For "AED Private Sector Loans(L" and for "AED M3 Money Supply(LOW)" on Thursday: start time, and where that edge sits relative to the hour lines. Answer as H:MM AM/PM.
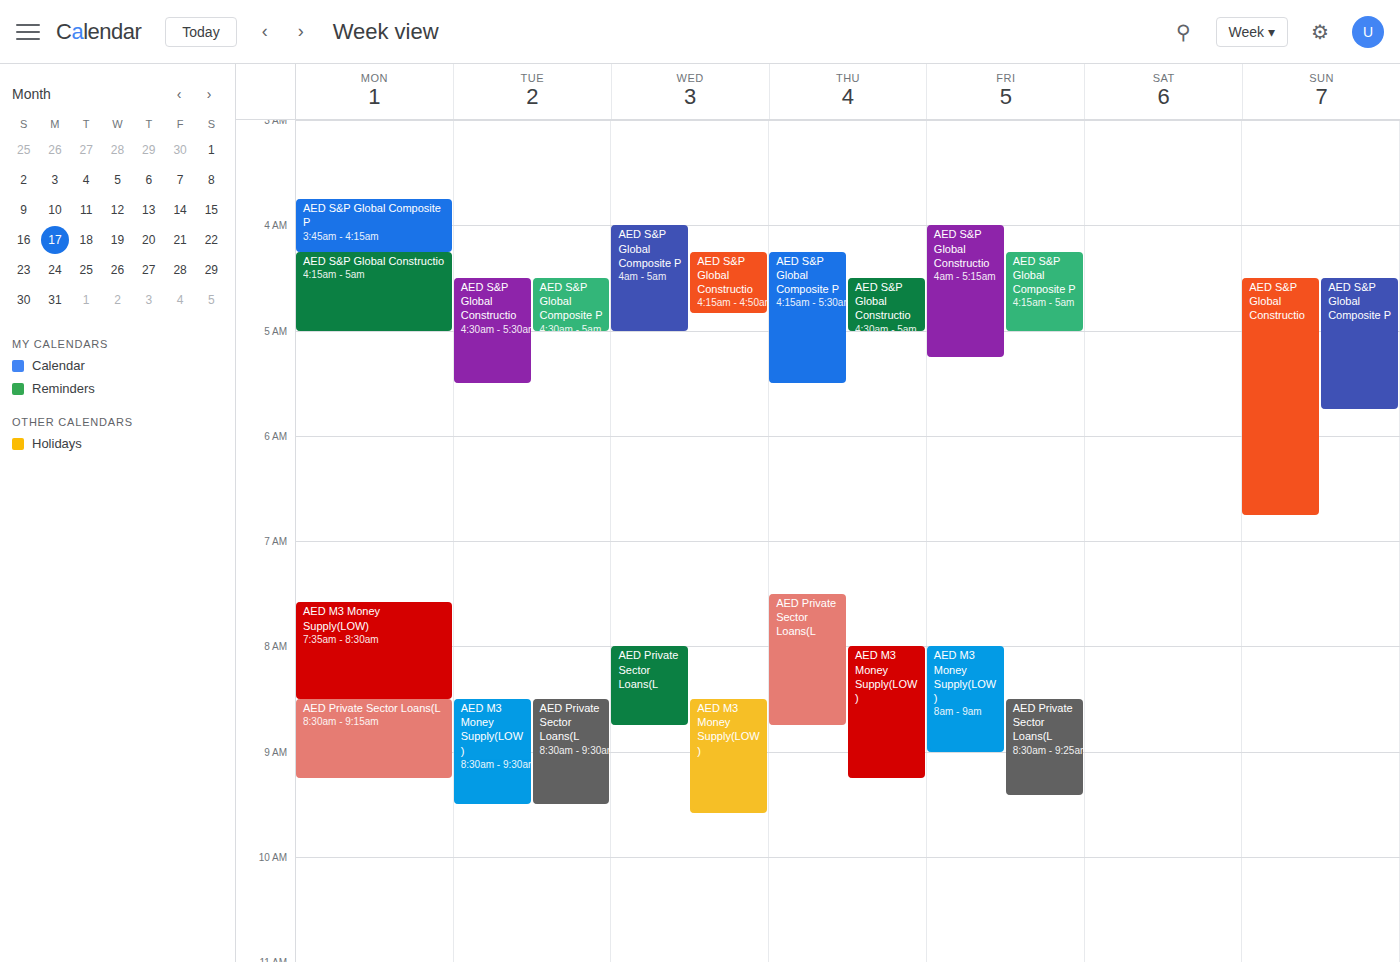
"AED Private Sector Loans(L": 7:30 AM, halfway between the 7 AM and 8 AM lines. "AED M3 Money Supply(LOW)": 8:00 AM, exactly on the 8 AM line.